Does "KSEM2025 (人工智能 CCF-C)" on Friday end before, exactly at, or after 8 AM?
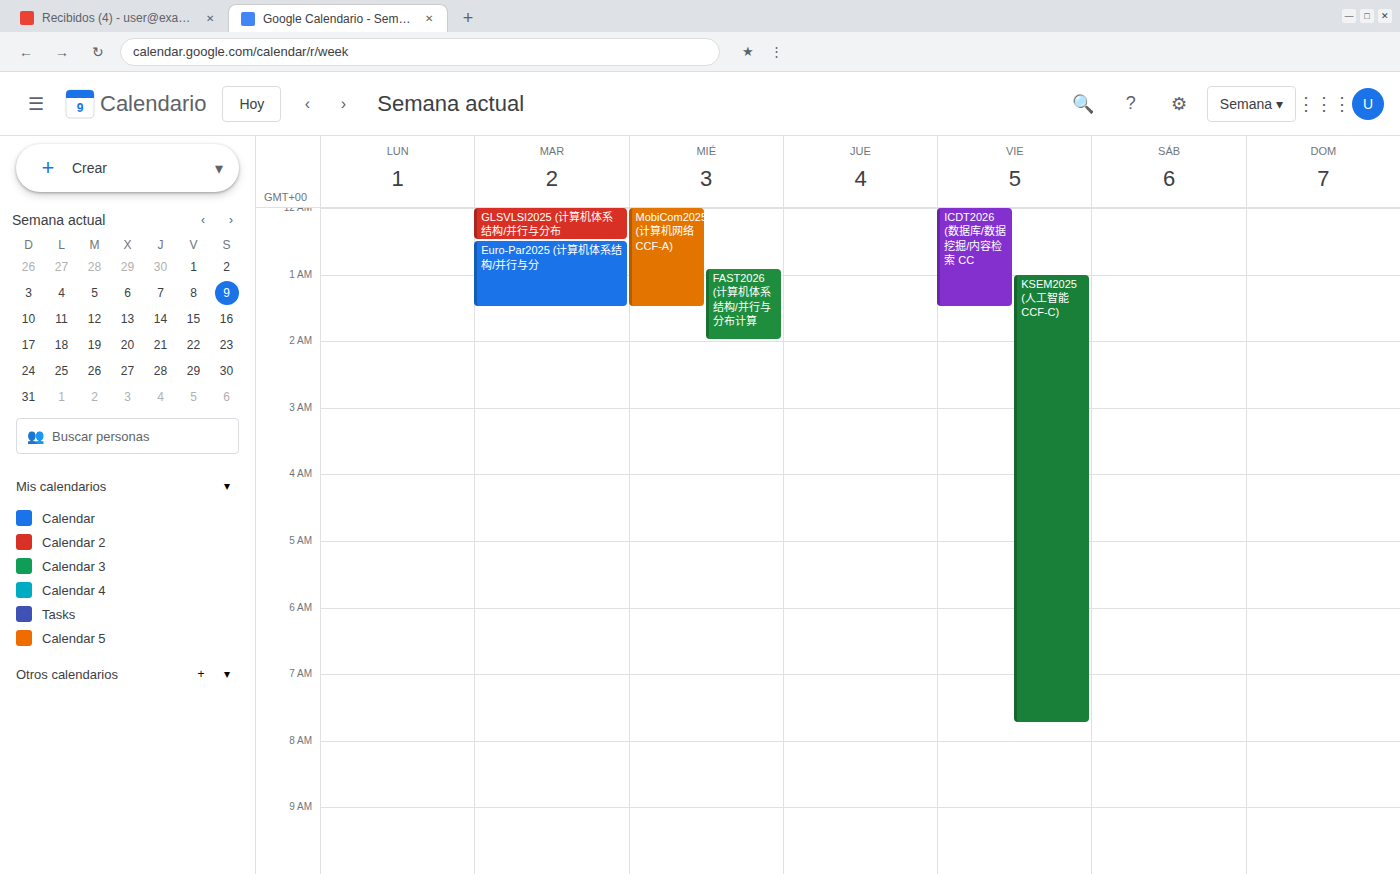
7:45 AM -- before 8 AM, 15 minutes above the 8 AM line.